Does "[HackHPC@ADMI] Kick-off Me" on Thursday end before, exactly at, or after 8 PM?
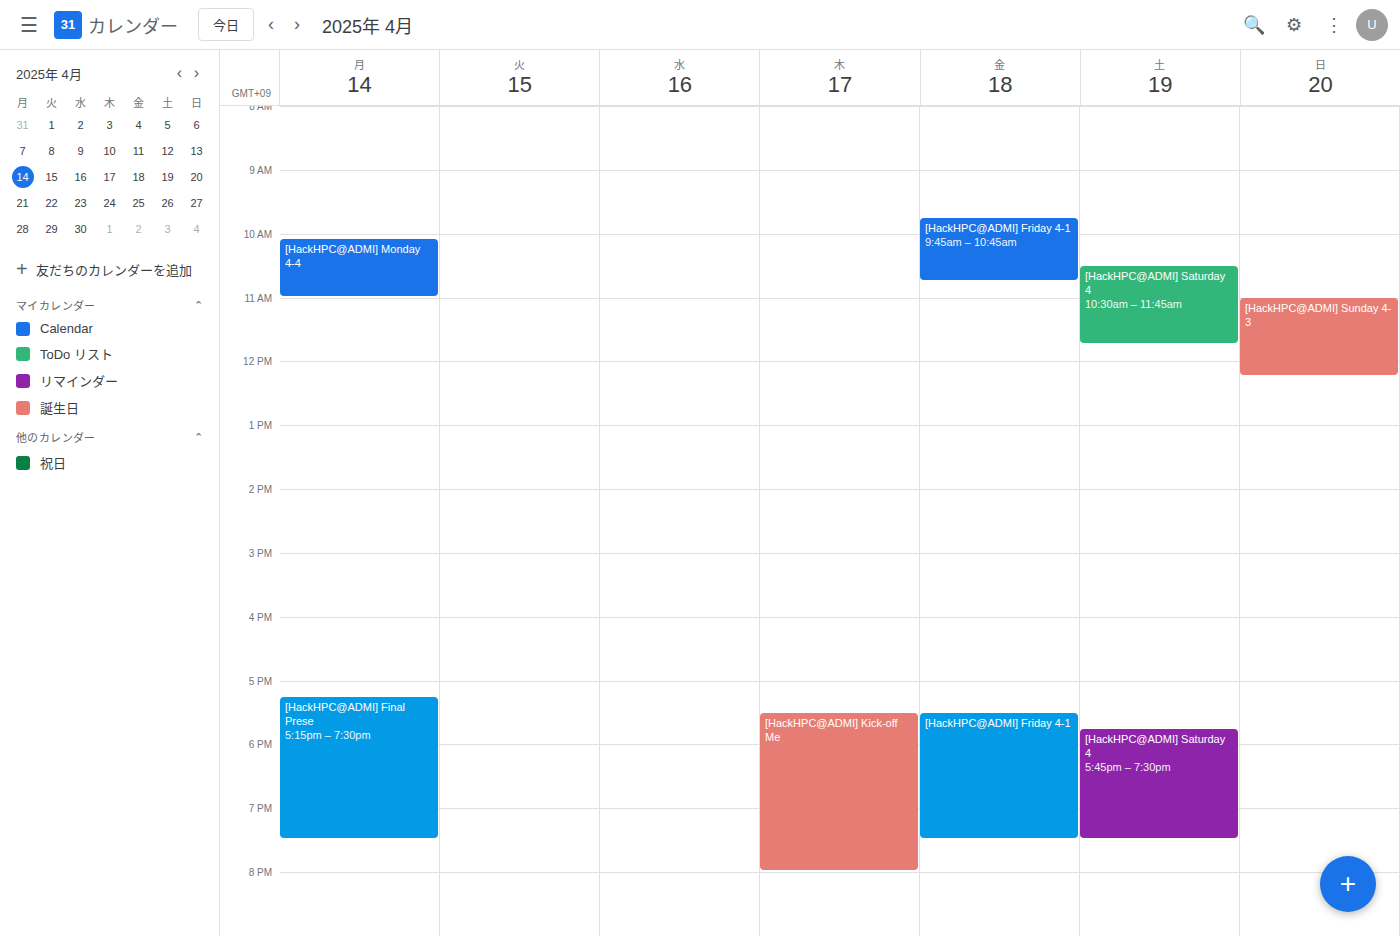
8:00 PM -- exactly at 8 PM, on the 8 PM line.